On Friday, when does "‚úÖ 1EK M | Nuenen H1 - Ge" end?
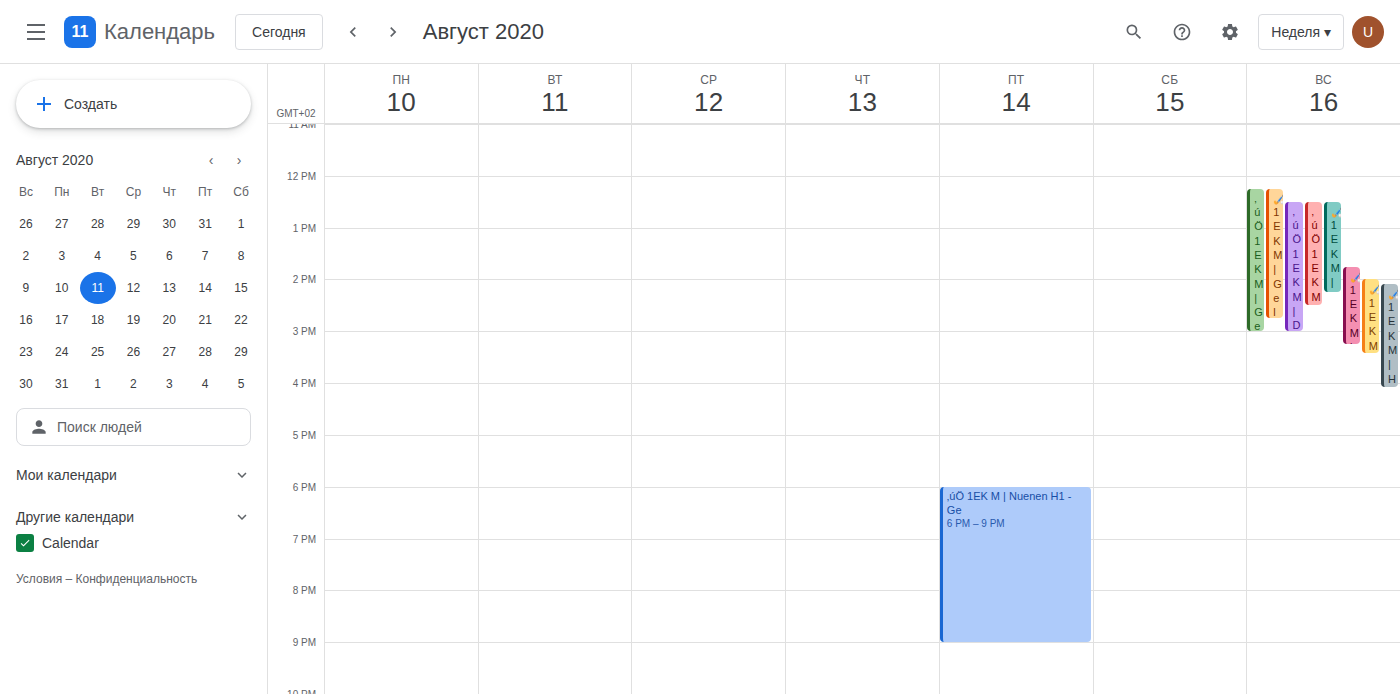
9:00 PM